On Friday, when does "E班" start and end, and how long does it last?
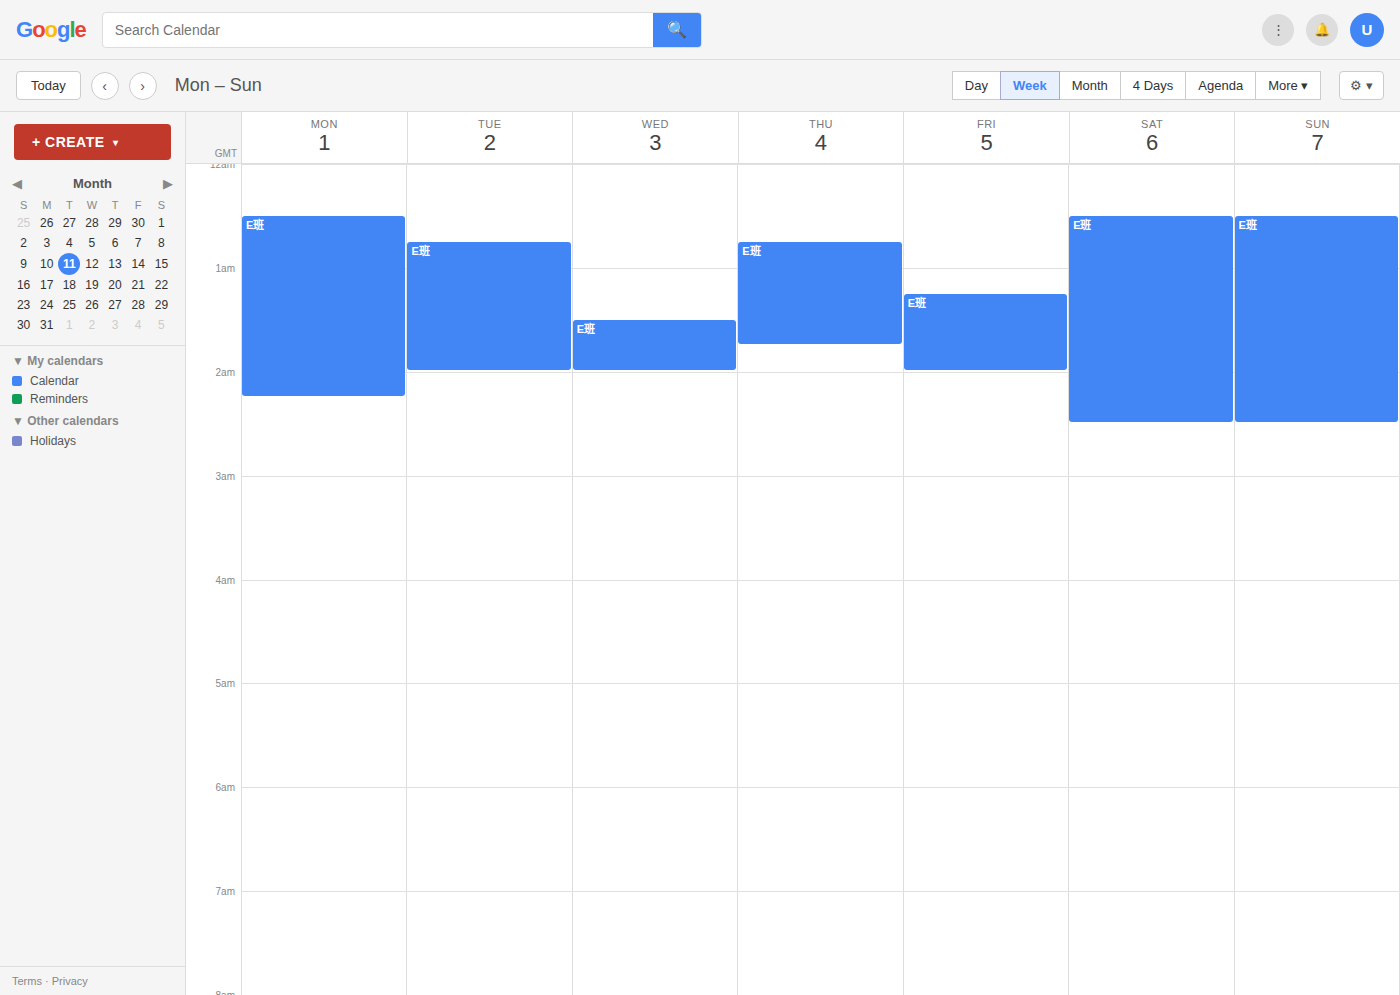
1:15 AM to 2:00 AM, 45 minutes